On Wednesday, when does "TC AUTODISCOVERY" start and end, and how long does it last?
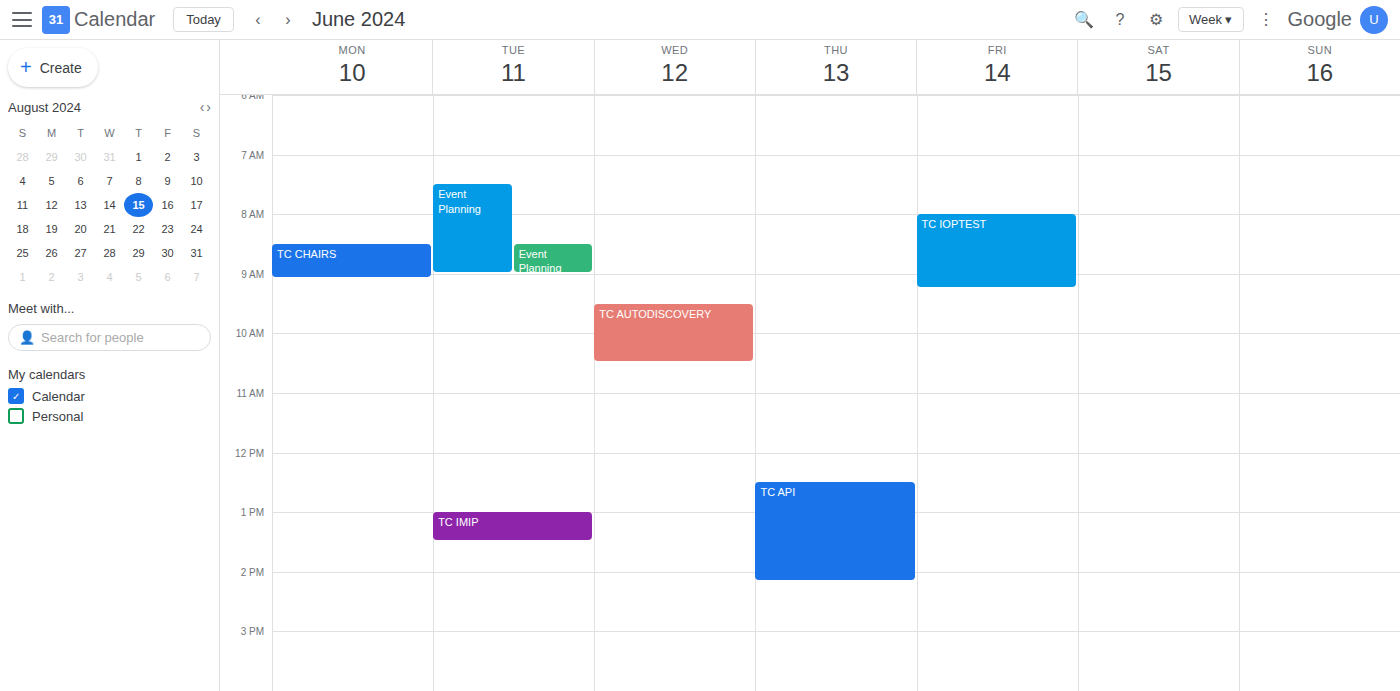
9:30 AM to 10:30 AM, 1 hour